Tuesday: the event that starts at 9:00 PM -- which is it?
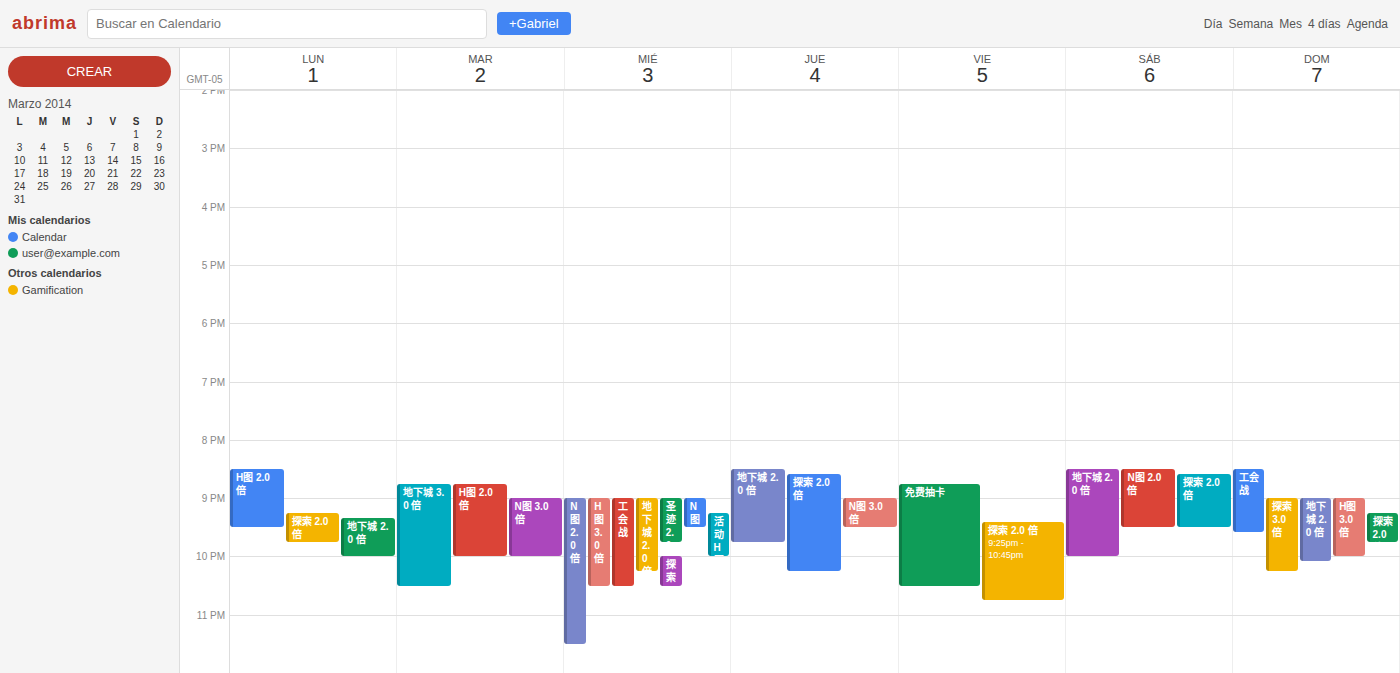
"N图 3.0 倍"